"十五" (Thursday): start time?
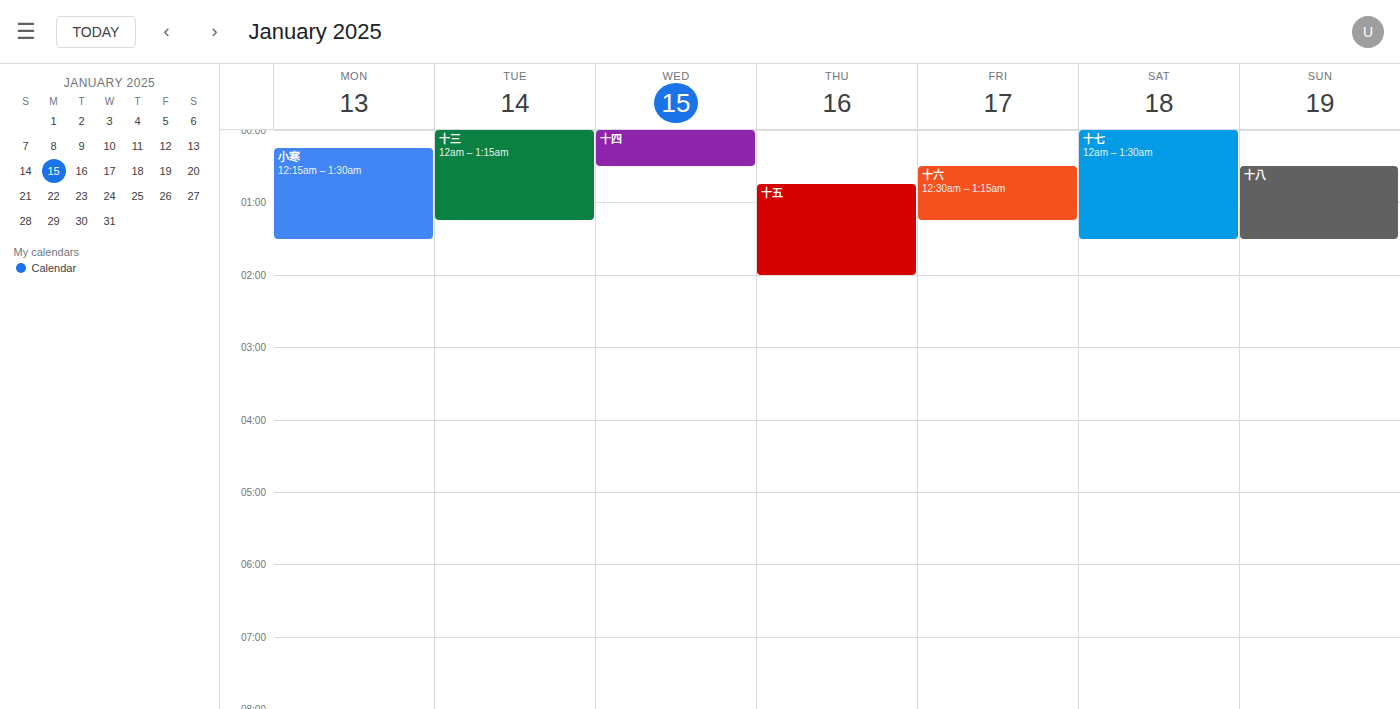
12:45 AM